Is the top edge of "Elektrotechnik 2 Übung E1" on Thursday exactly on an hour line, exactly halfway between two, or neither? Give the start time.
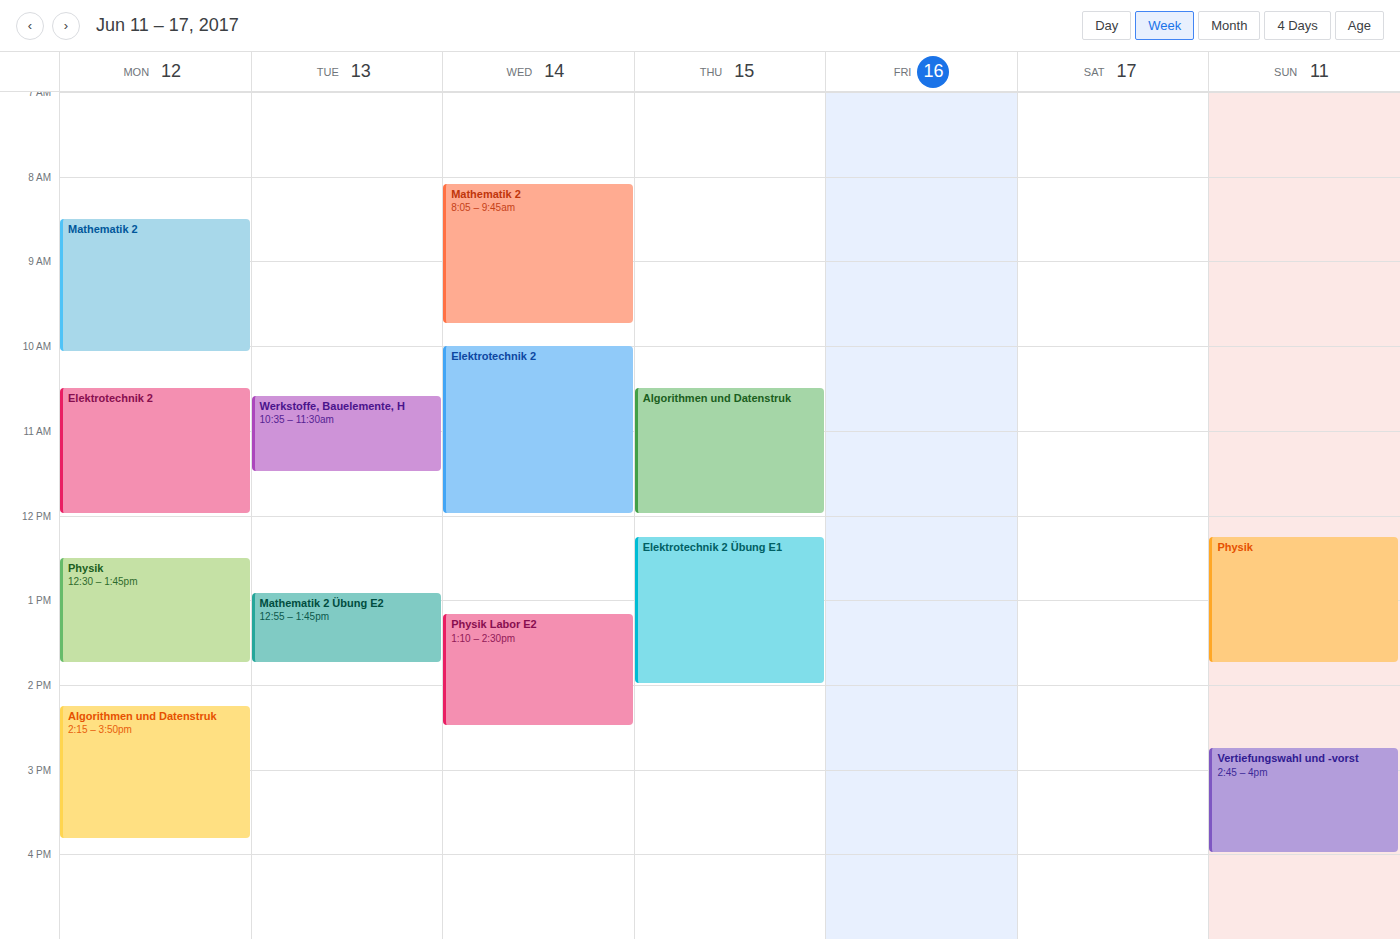
12:15 PM -- neither: a quarter of the way from the 12 PM line to the 1 PM line.